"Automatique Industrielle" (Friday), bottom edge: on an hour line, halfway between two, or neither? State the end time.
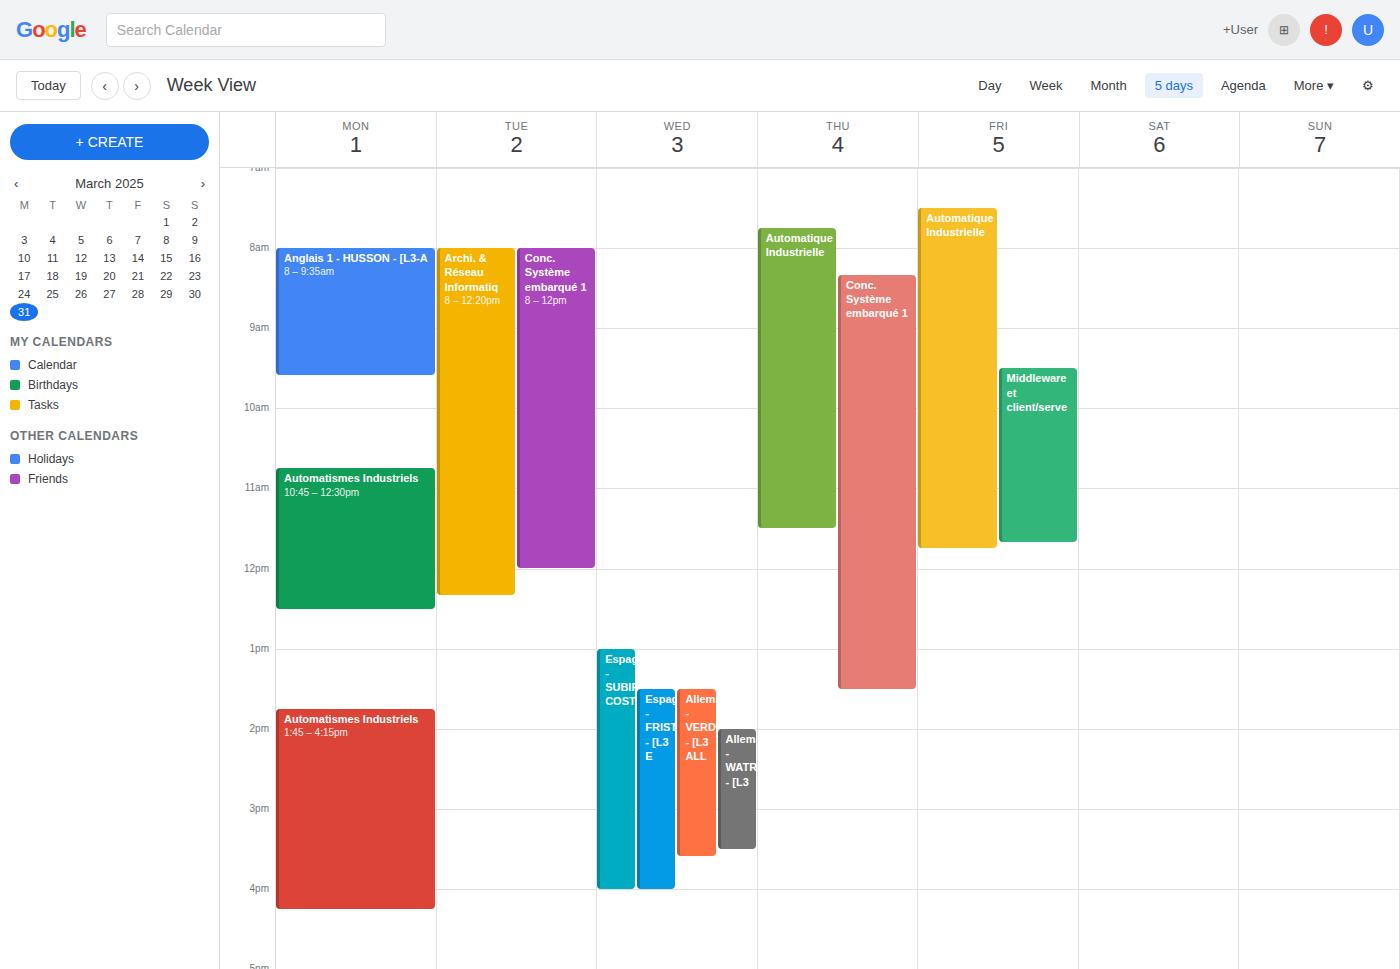
11:45 AM -- neither: three quarters of the way from the 11 AM line to the 12 PM line.